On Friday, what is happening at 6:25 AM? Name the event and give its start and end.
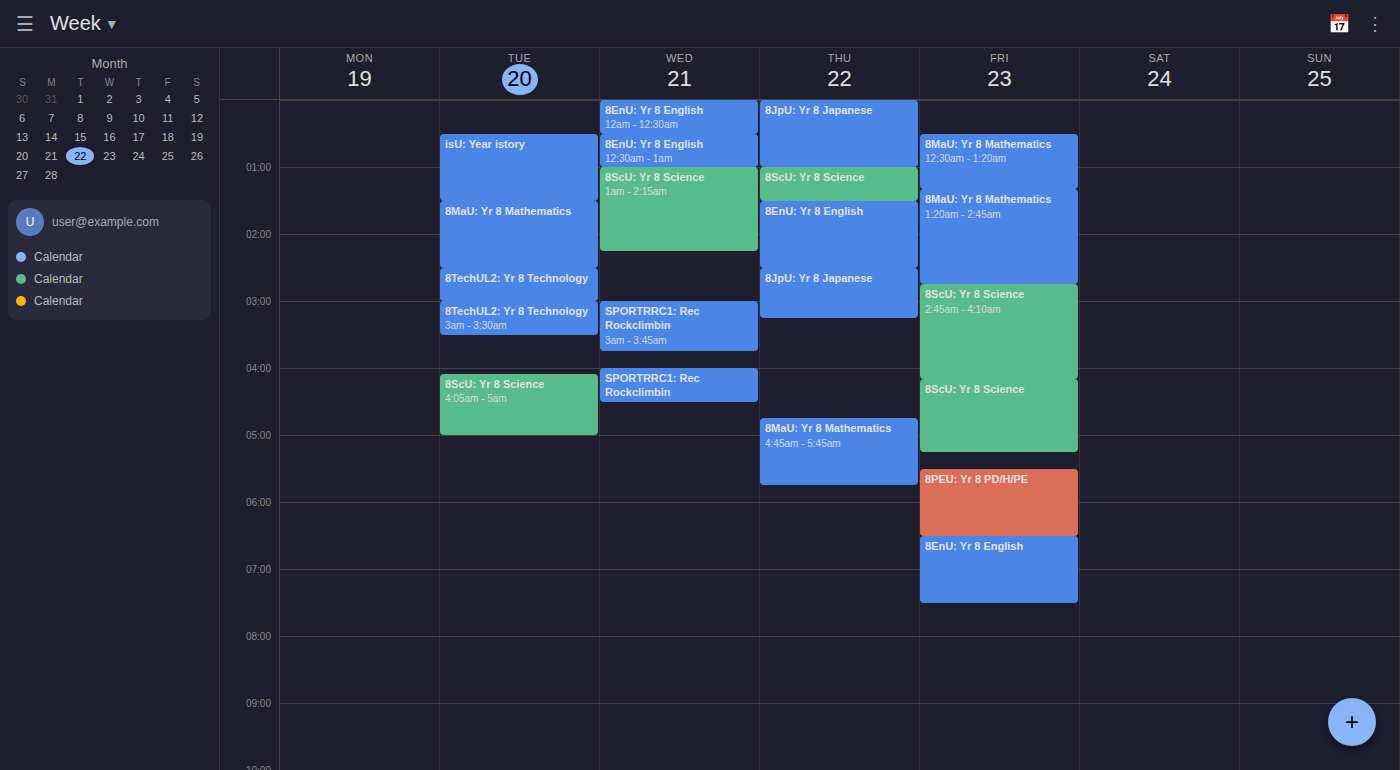
"8PEU: Yr 8 PD/H/PE", 5:30 AM to 6:30 AM